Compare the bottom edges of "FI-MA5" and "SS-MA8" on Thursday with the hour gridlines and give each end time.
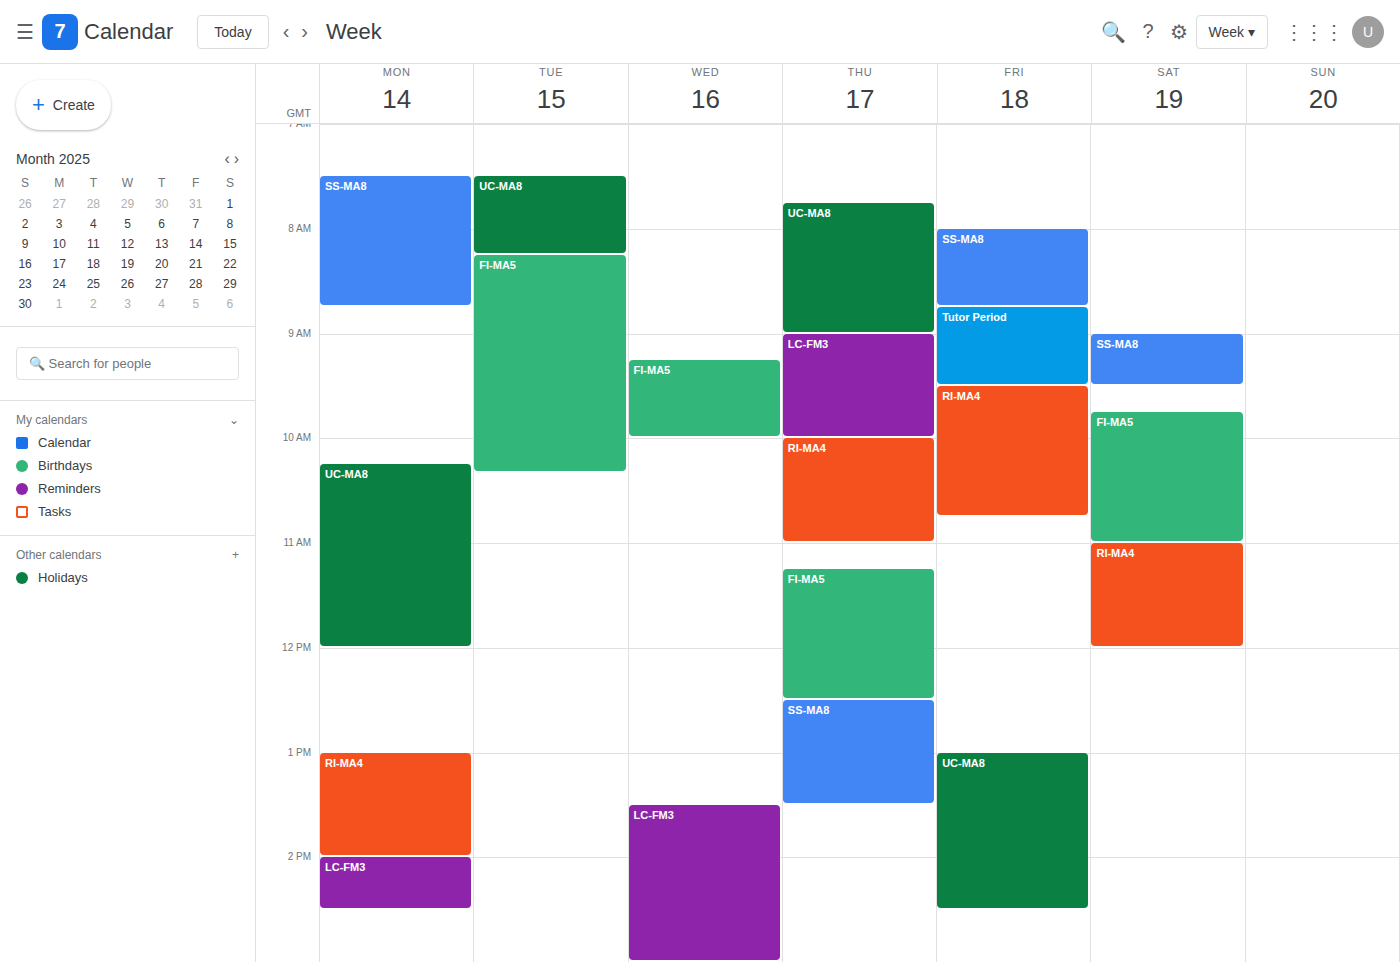
"FI-MA5": 12:30 PM, halfway between the 12 PM and 1 PM lines. "SS-MA8": 1:30 PM, halfway between the 1 PM and 2 PM lines.